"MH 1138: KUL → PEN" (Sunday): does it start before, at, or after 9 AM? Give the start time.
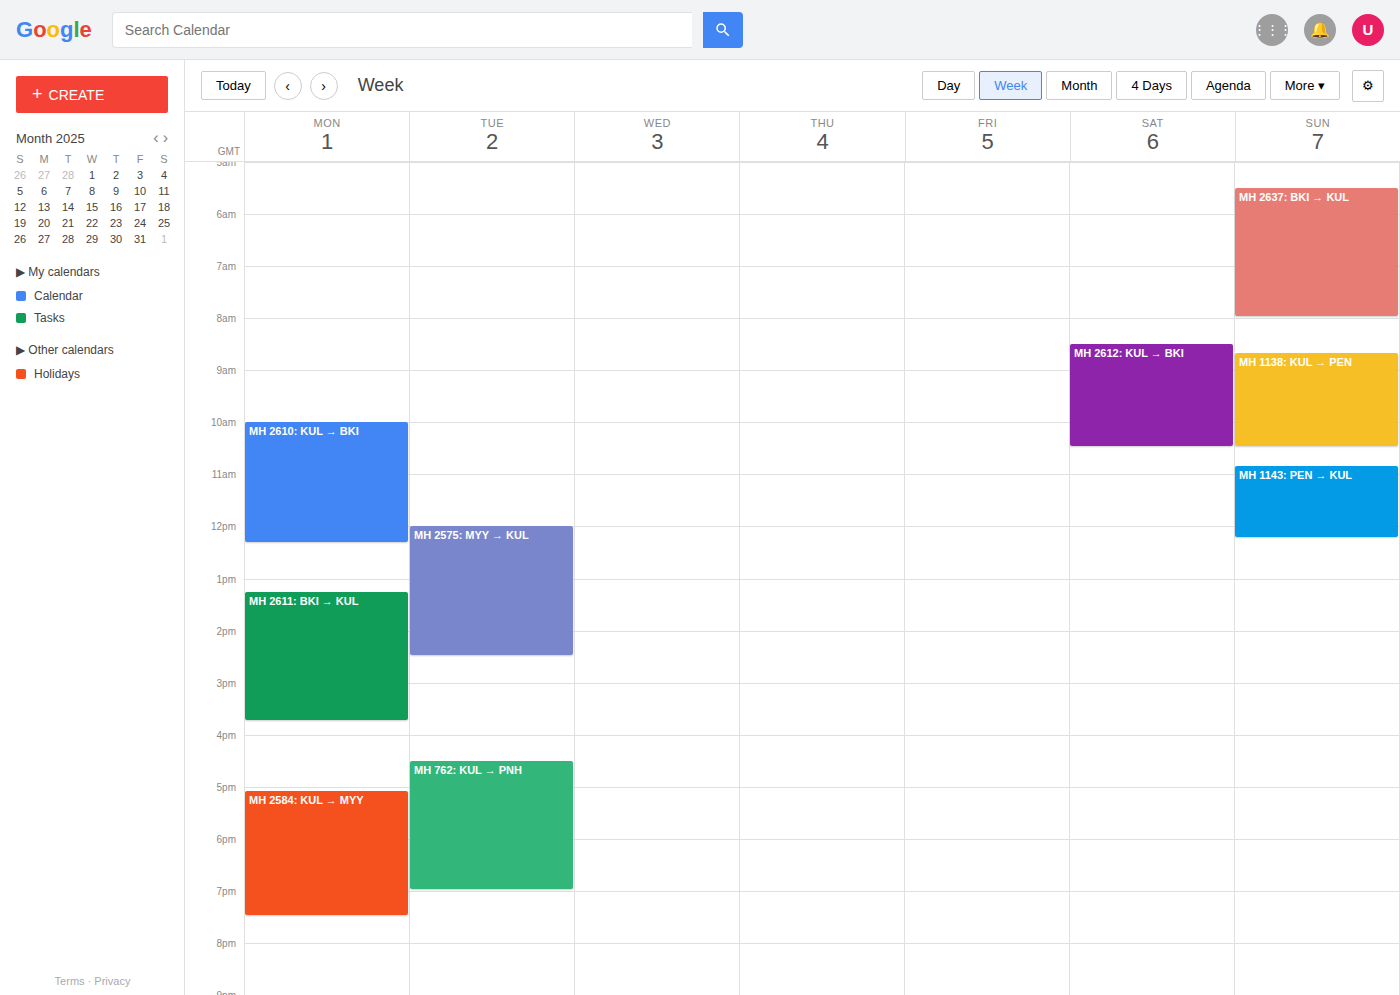
8:40 AM -- before 9 AM, 20 minutes above the 9 AM line.